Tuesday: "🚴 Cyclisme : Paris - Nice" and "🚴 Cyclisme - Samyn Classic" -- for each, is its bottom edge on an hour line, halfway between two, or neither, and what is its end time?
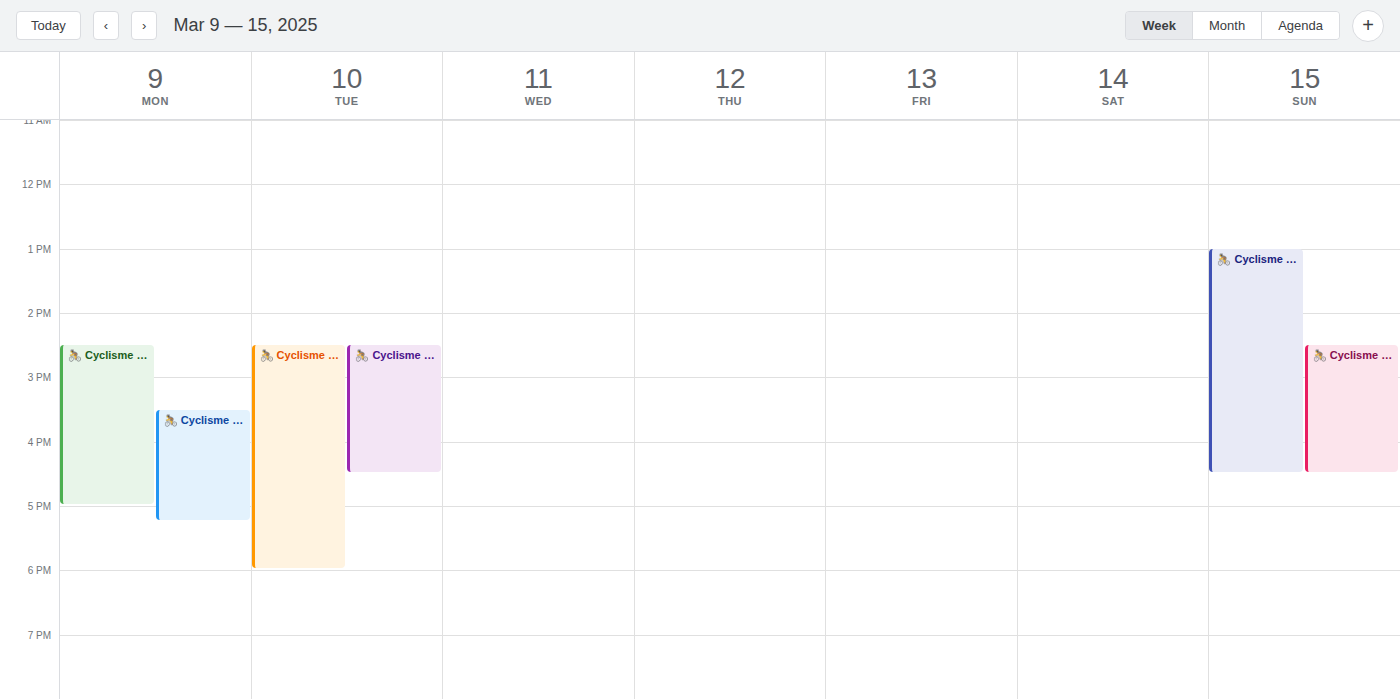
"🚴 Cyclisme : Paris - Nice": 4:30 PM, halfway between the 4 PM and 5 PM lines. "🚴 Cyclisme - Samyn Classic": 6:00 PM, exactly on the 6 PM line.